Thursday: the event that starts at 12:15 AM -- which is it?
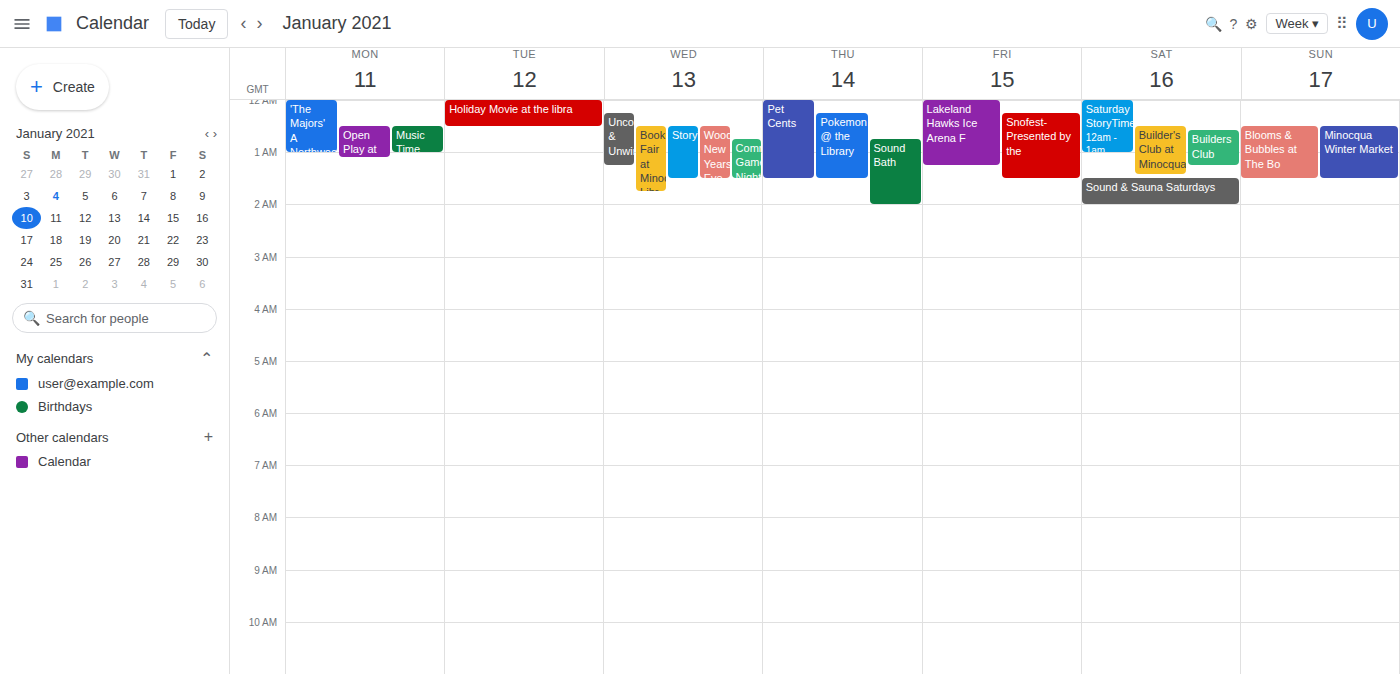
"Pokemon @ the Library"